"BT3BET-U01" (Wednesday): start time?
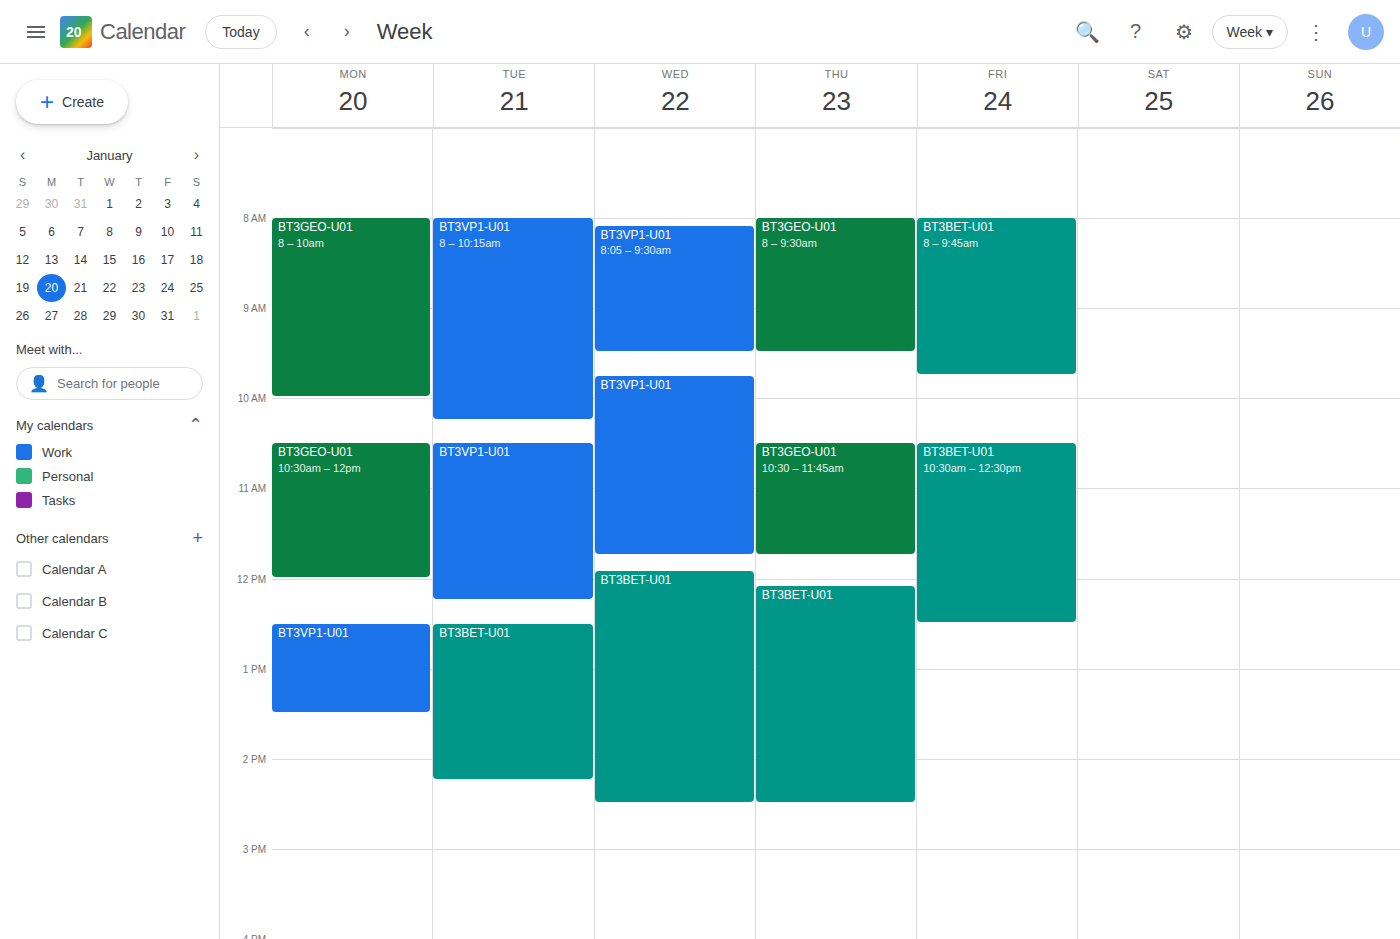
11:55 AM